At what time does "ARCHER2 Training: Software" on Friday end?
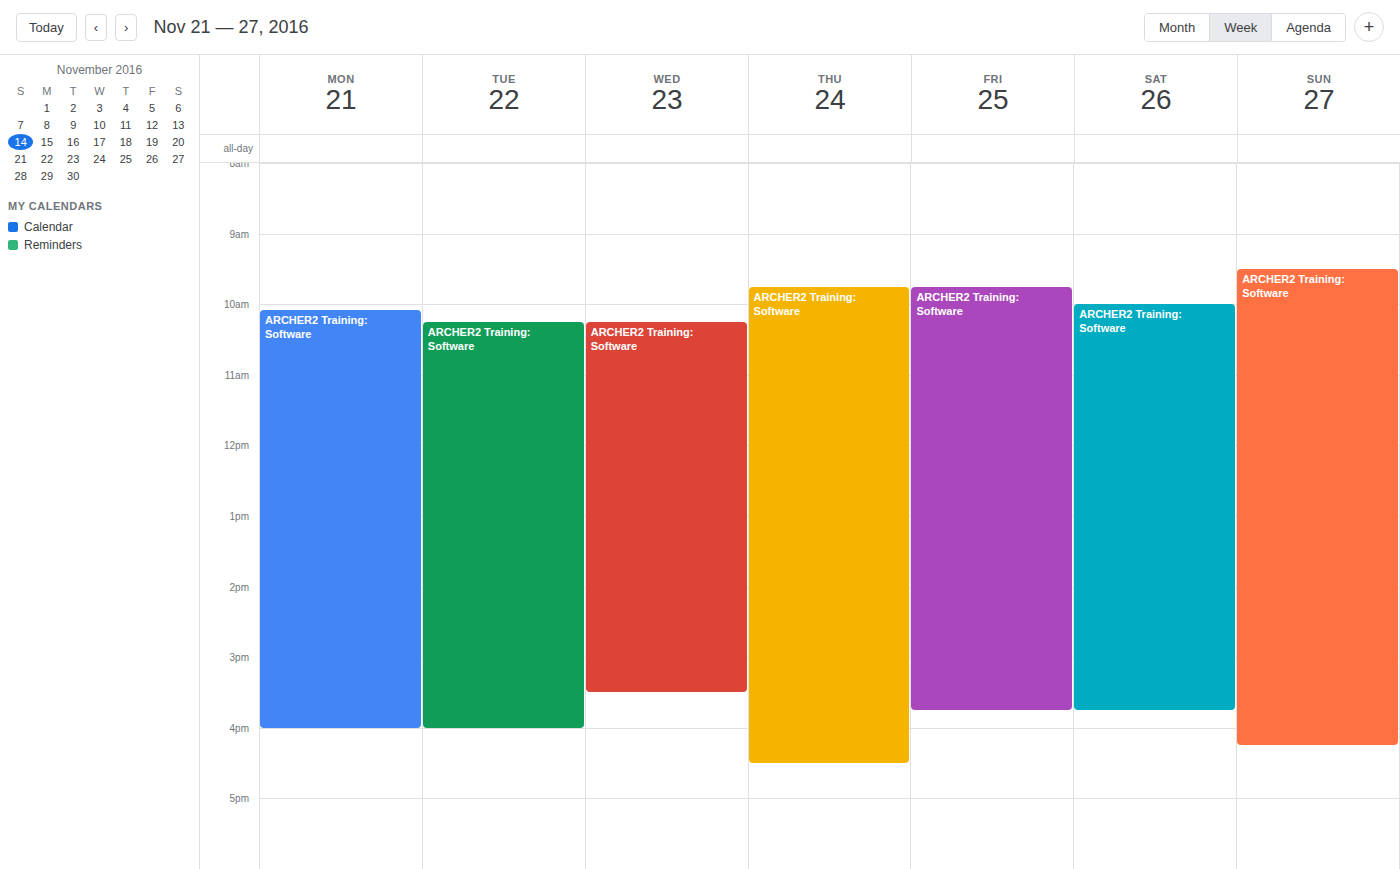
3:45 PM